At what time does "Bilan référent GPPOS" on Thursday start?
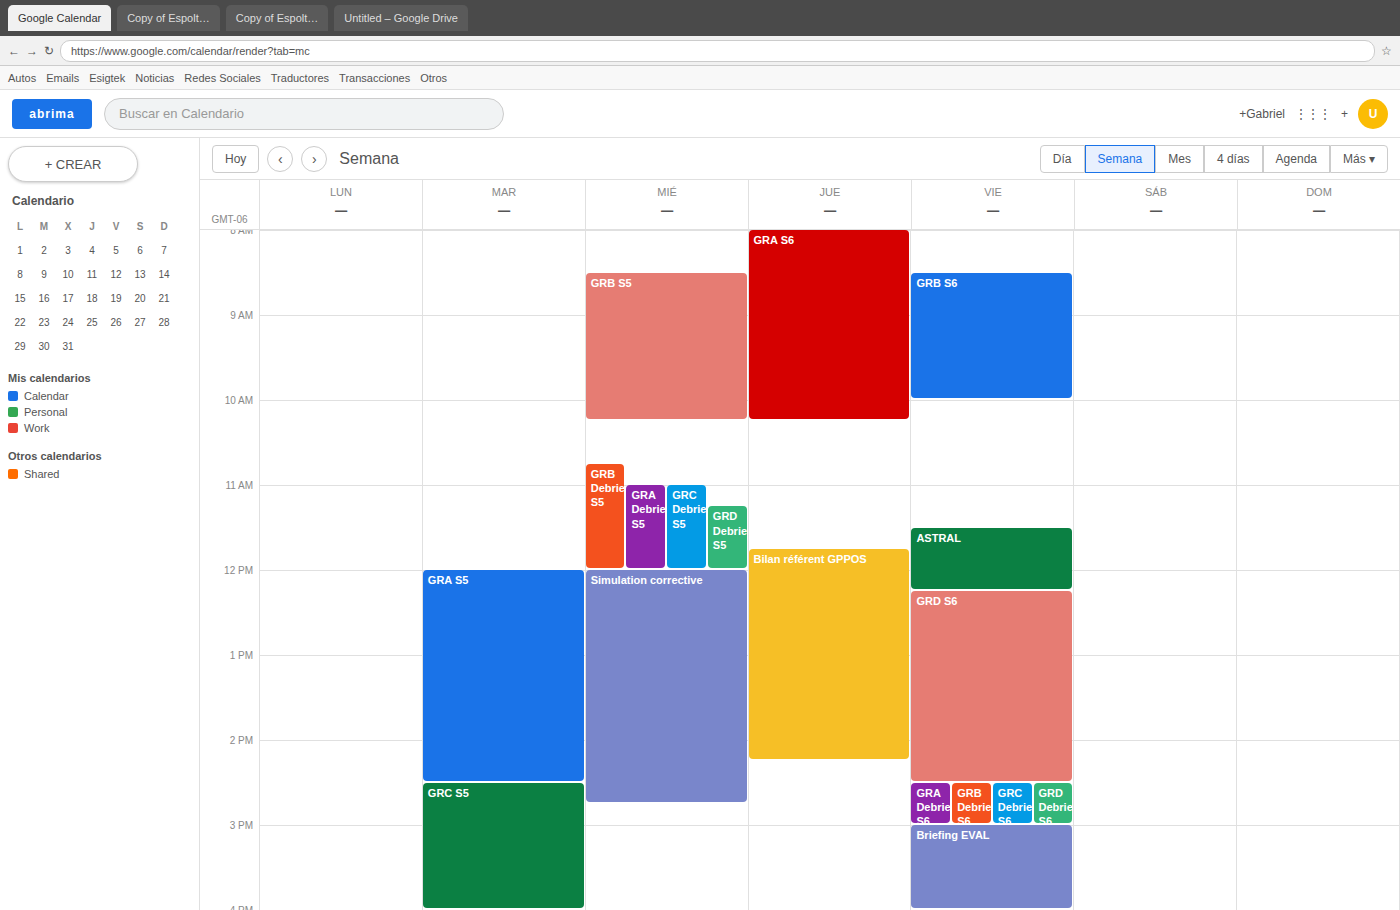
11:45 AM